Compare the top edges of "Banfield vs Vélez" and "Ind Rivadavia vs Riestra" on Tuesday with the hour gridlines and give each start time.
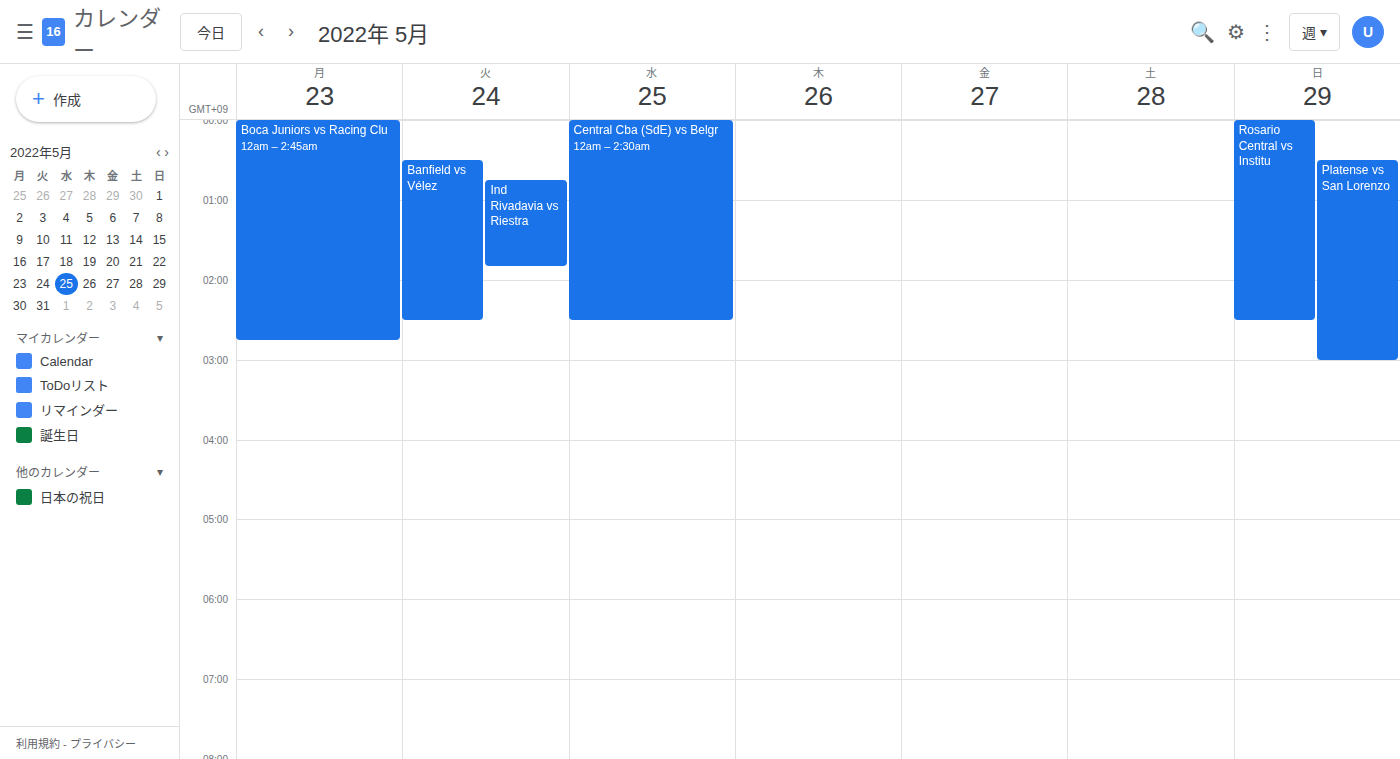
"Banfield vs Vélez": 12:30 AM, halfway between the 12 AM and 1 AM lines. "Ind Rivadavia vs Riestra": 12:45 AM, neither: three quarters of the way from the 12 AM line to the 1 AM line.